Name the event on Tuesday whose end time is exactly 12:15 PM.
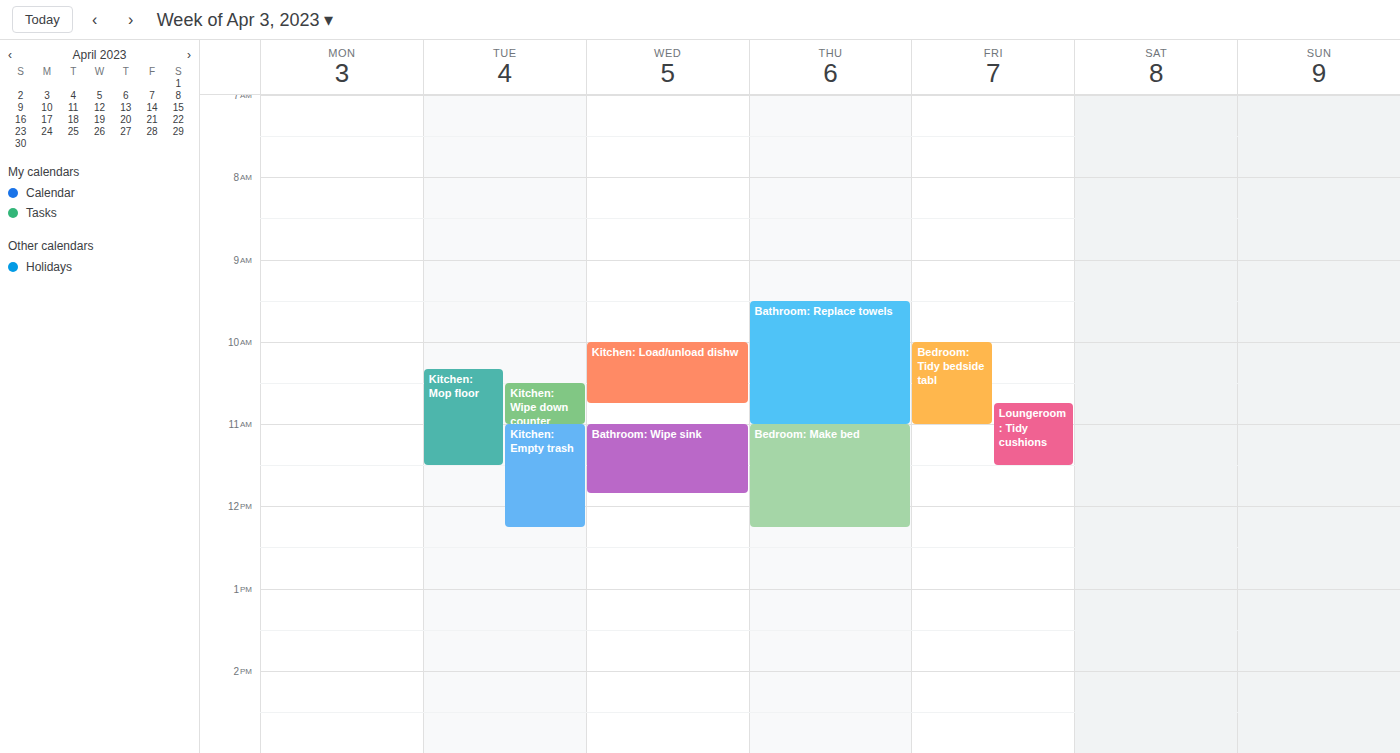
"Kitchen: Empty trash"